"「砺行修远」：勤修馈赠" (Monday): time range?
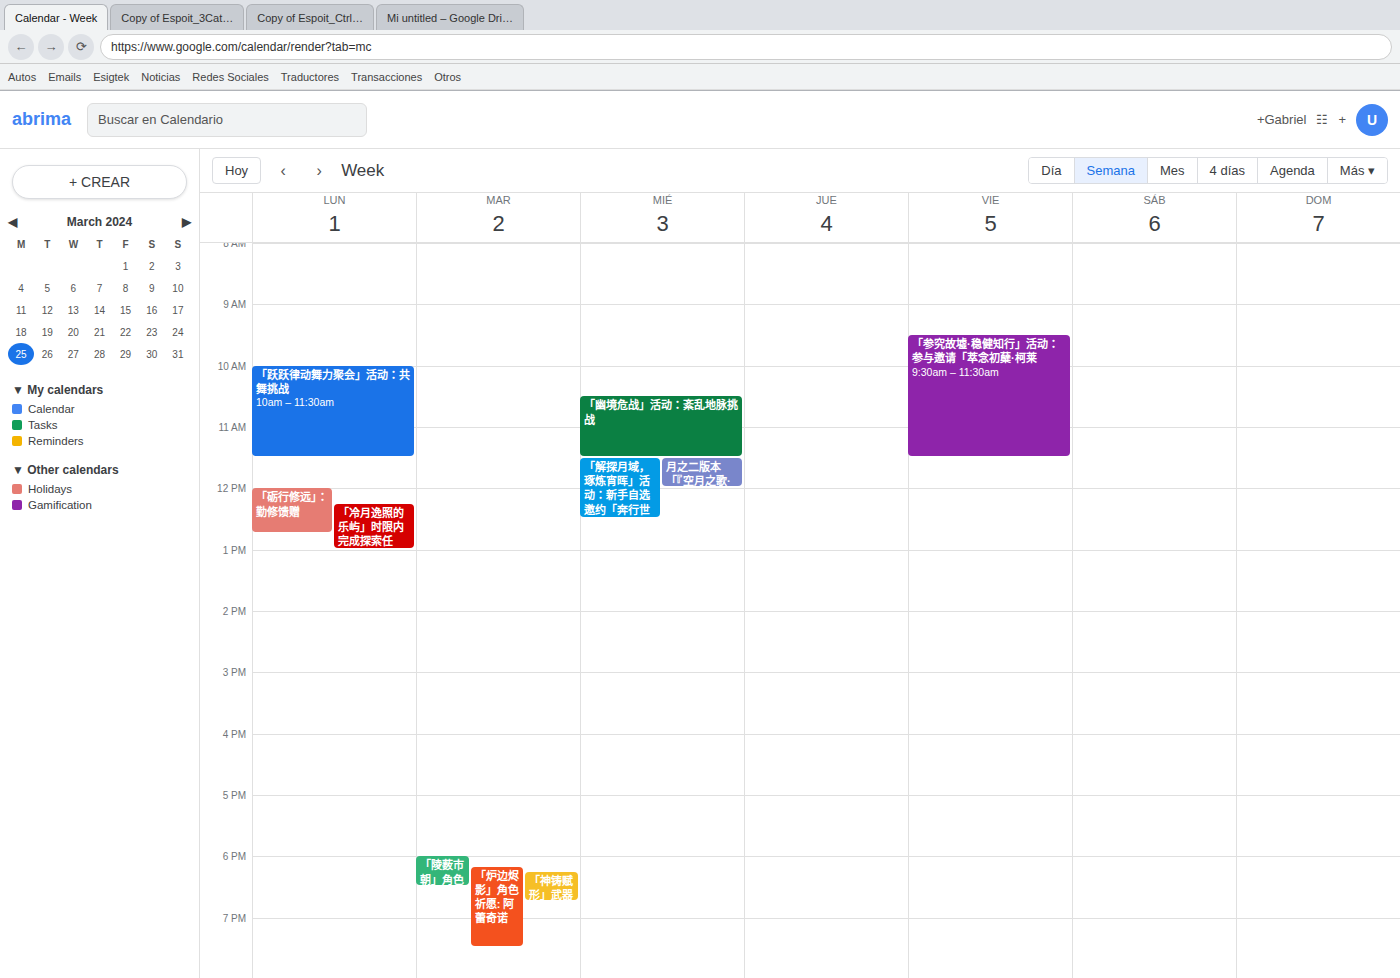
12:00 PM to 12:45 PM